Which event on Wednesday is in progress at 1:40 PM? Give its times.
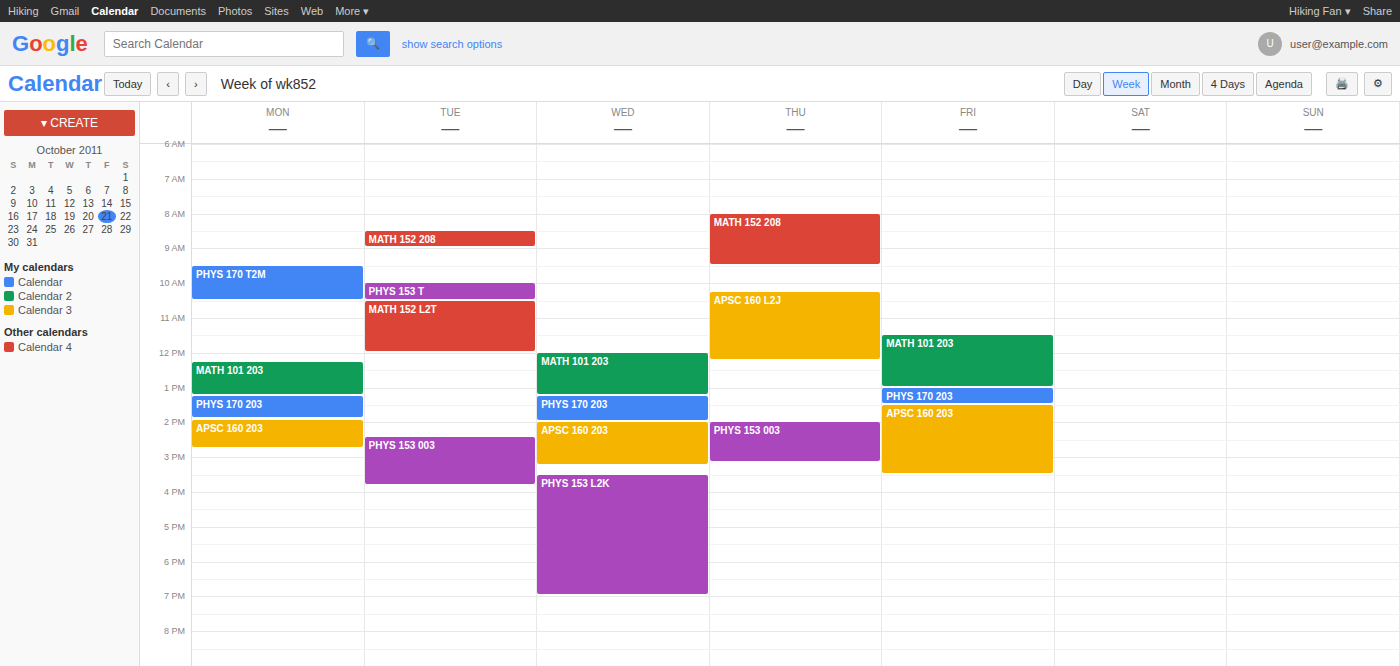
"PHYS 170 203", 1:15 PM to 2:00 PM